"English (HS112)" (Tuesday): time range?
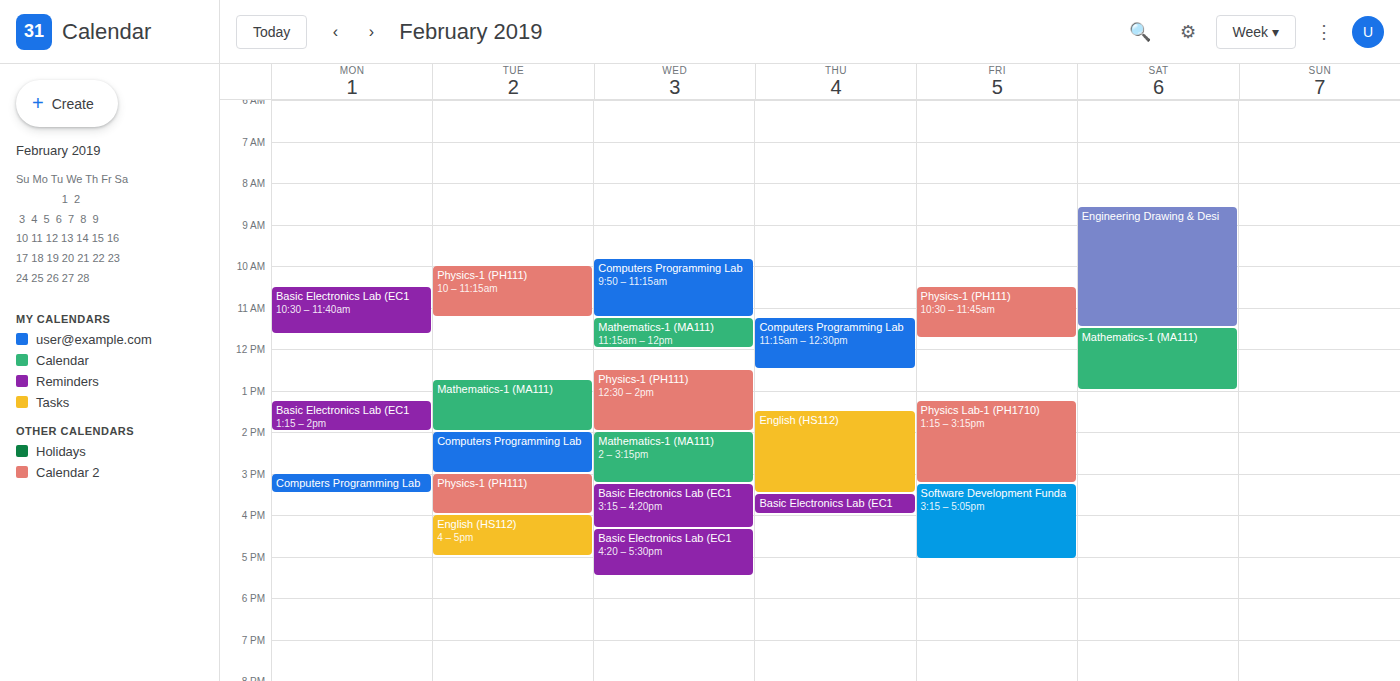
4:00 PM to 5:00 PM